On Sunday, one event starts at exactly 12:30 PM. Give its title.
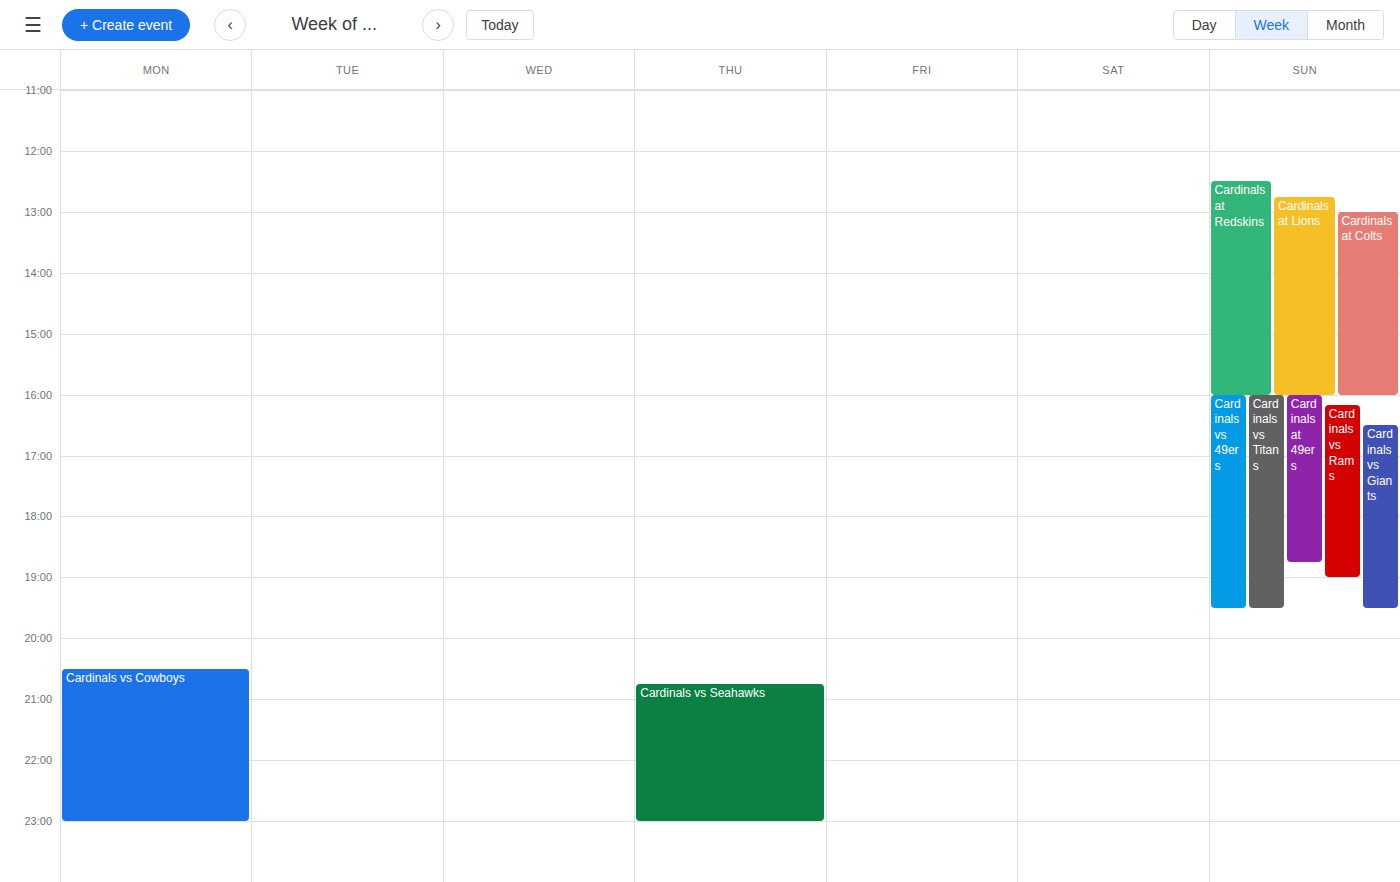
"Cardinals at Redskins"